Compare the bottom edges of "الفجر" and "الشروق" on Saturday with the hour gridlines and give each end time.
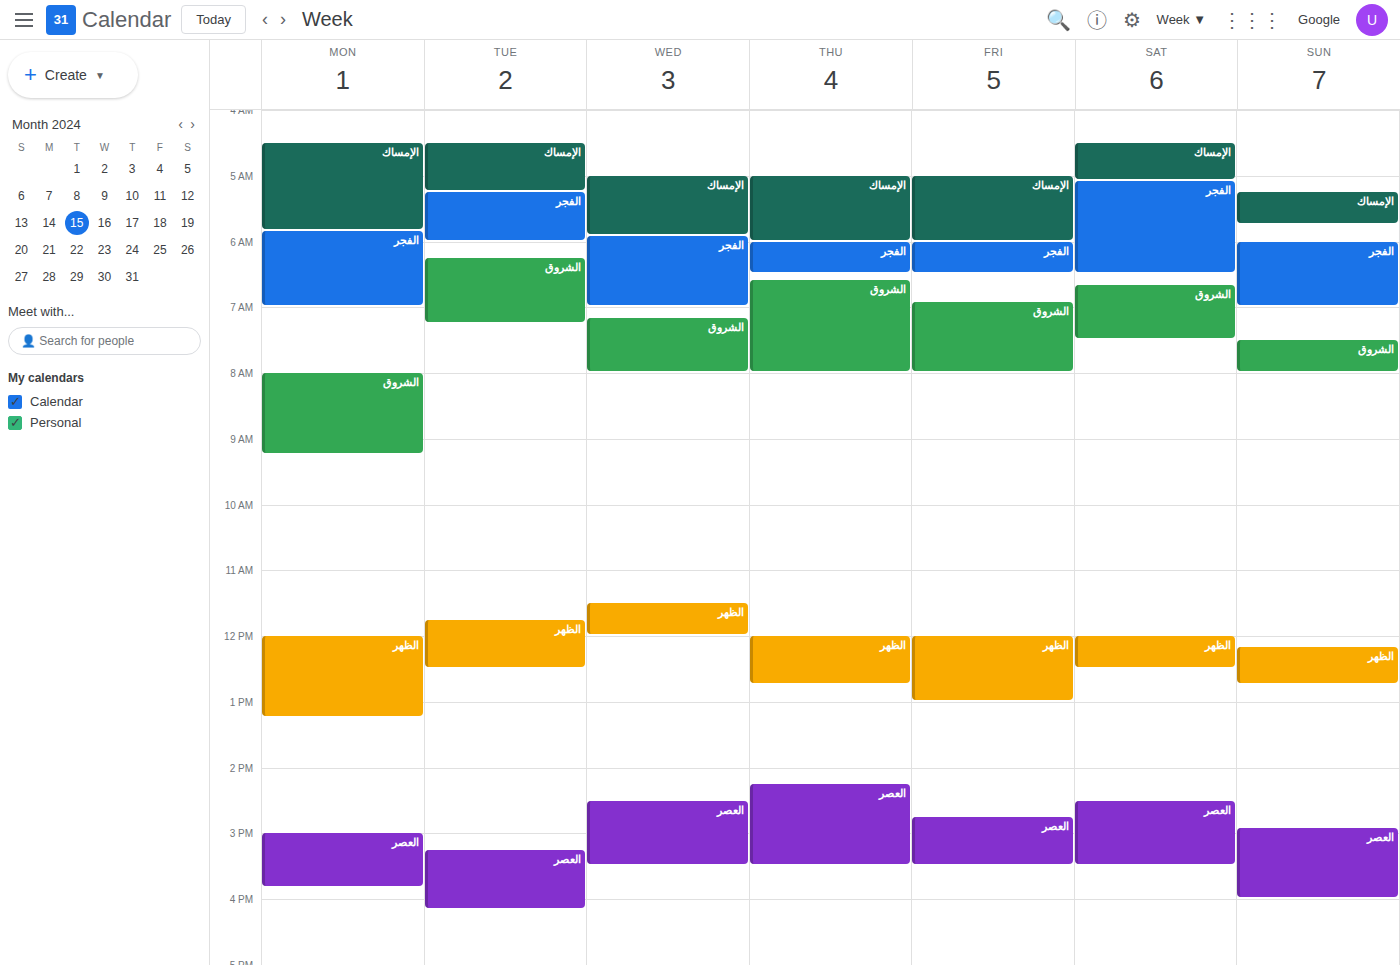
"الفجر": 6:30 AM, halfway between the 6 AM and 7 AM lines. "الشروق": 7:30 AM, halfway between the 7 AM and 8 AM lines.